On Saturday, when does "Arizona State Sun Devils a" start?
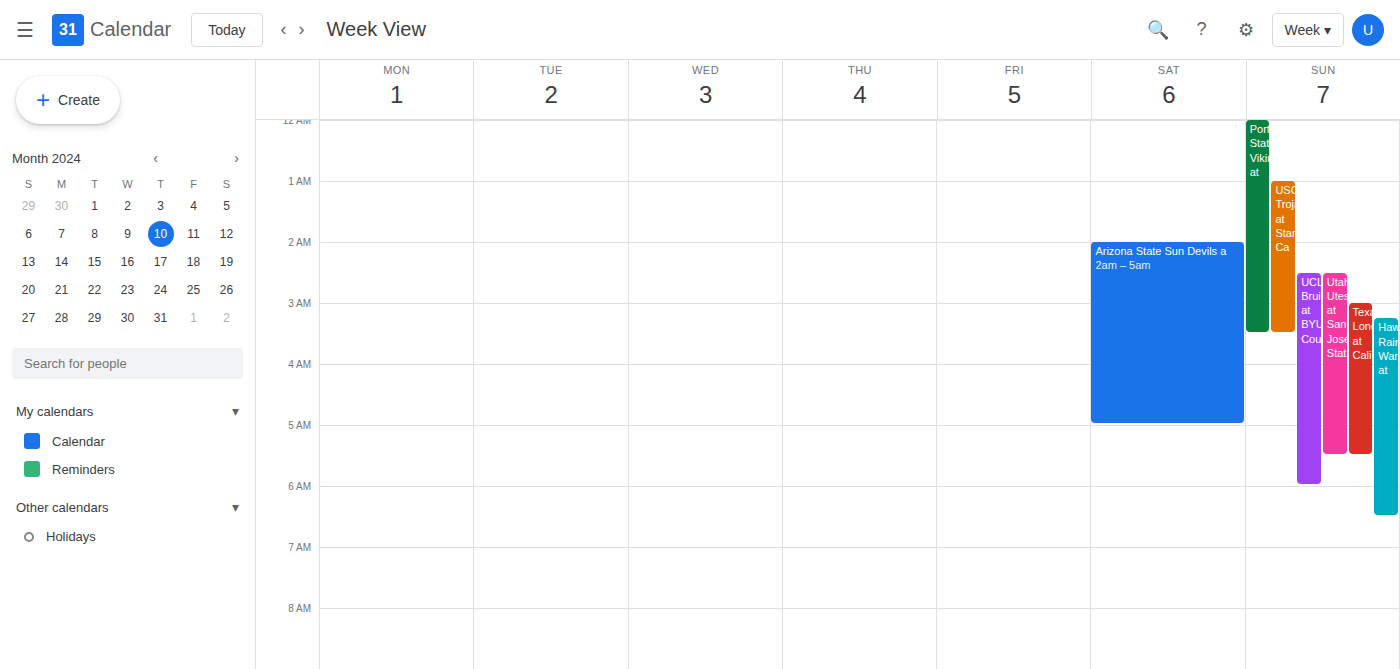
2:00 AM